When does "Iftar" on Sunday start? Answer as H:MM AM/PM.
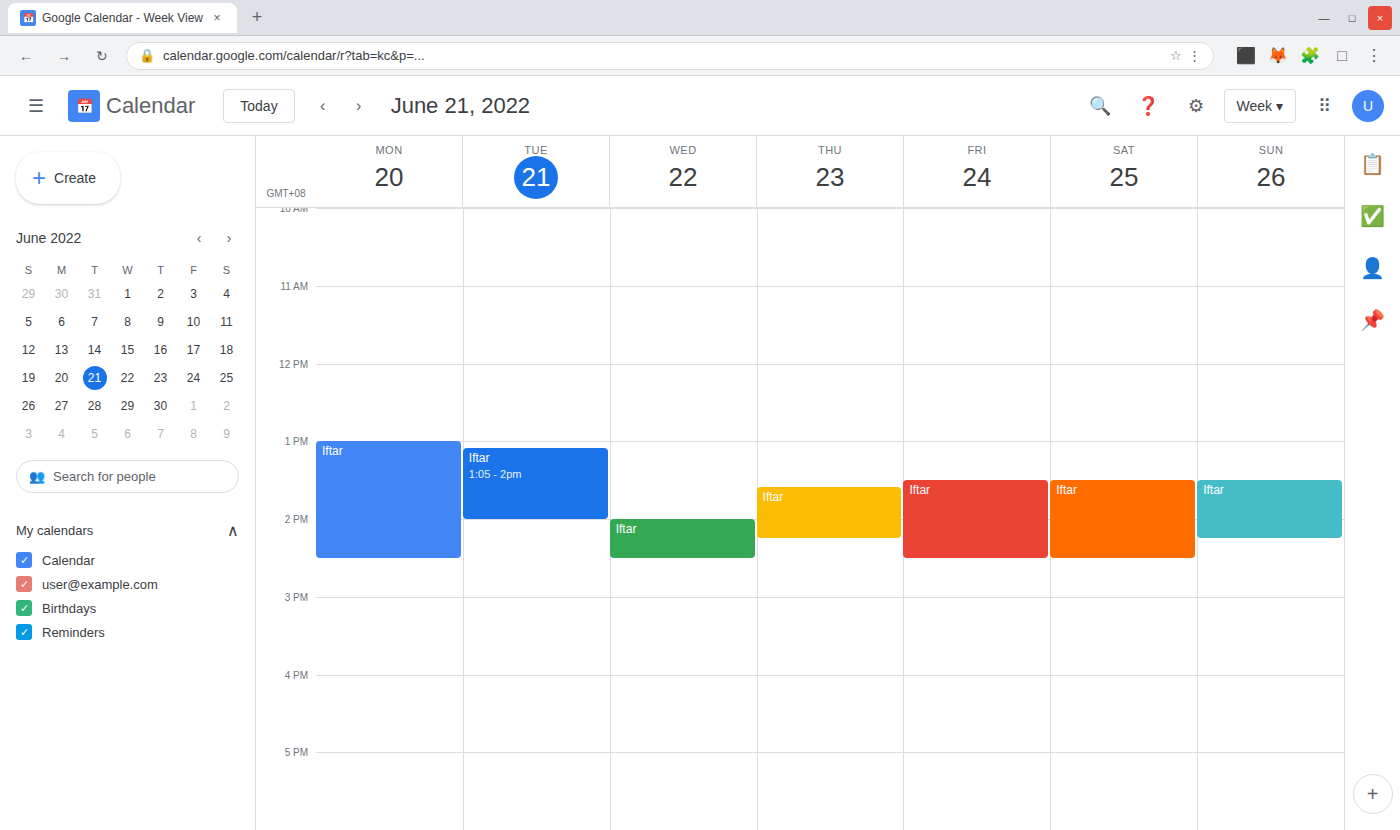
1:30 PM